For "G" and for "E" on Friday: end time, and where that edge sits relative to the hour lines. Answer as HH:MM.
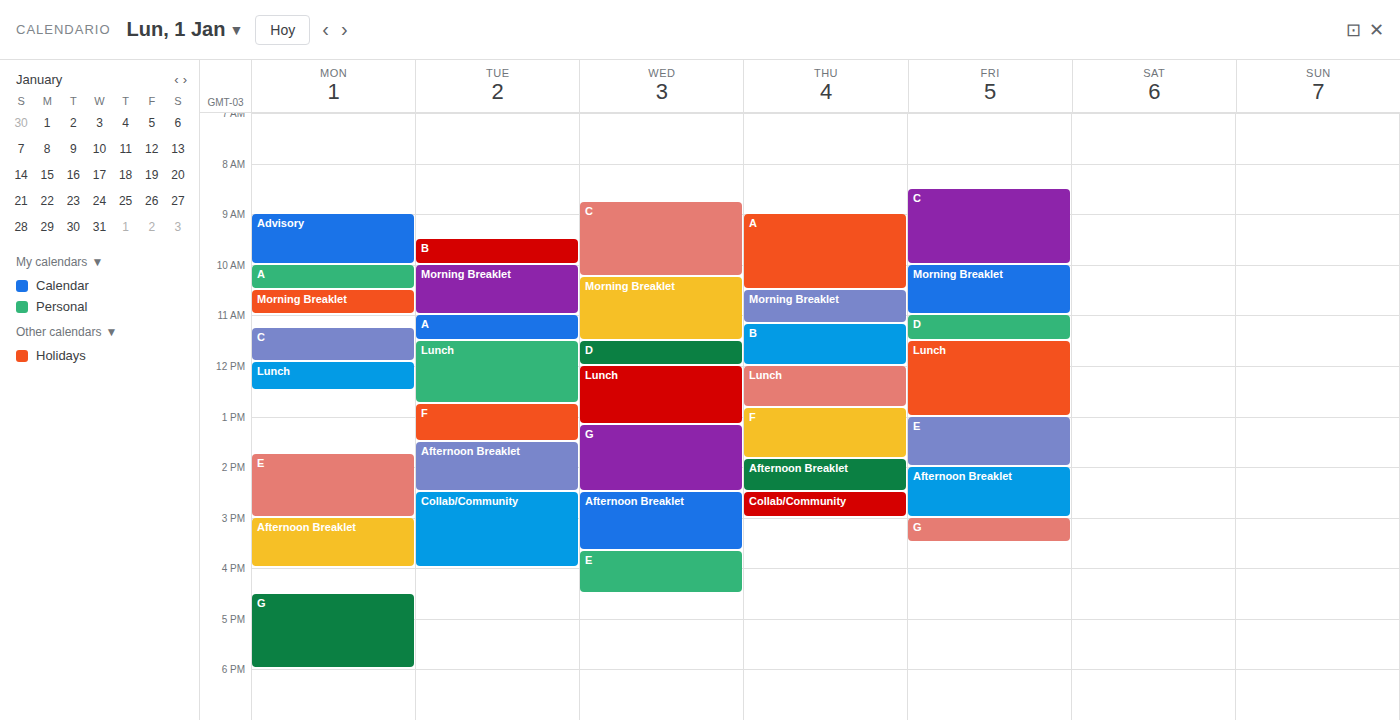
"G": 15:30, halfway between the 15:00 and 16:00 lines. "E": 14:00, exactly on the 14:00 line.